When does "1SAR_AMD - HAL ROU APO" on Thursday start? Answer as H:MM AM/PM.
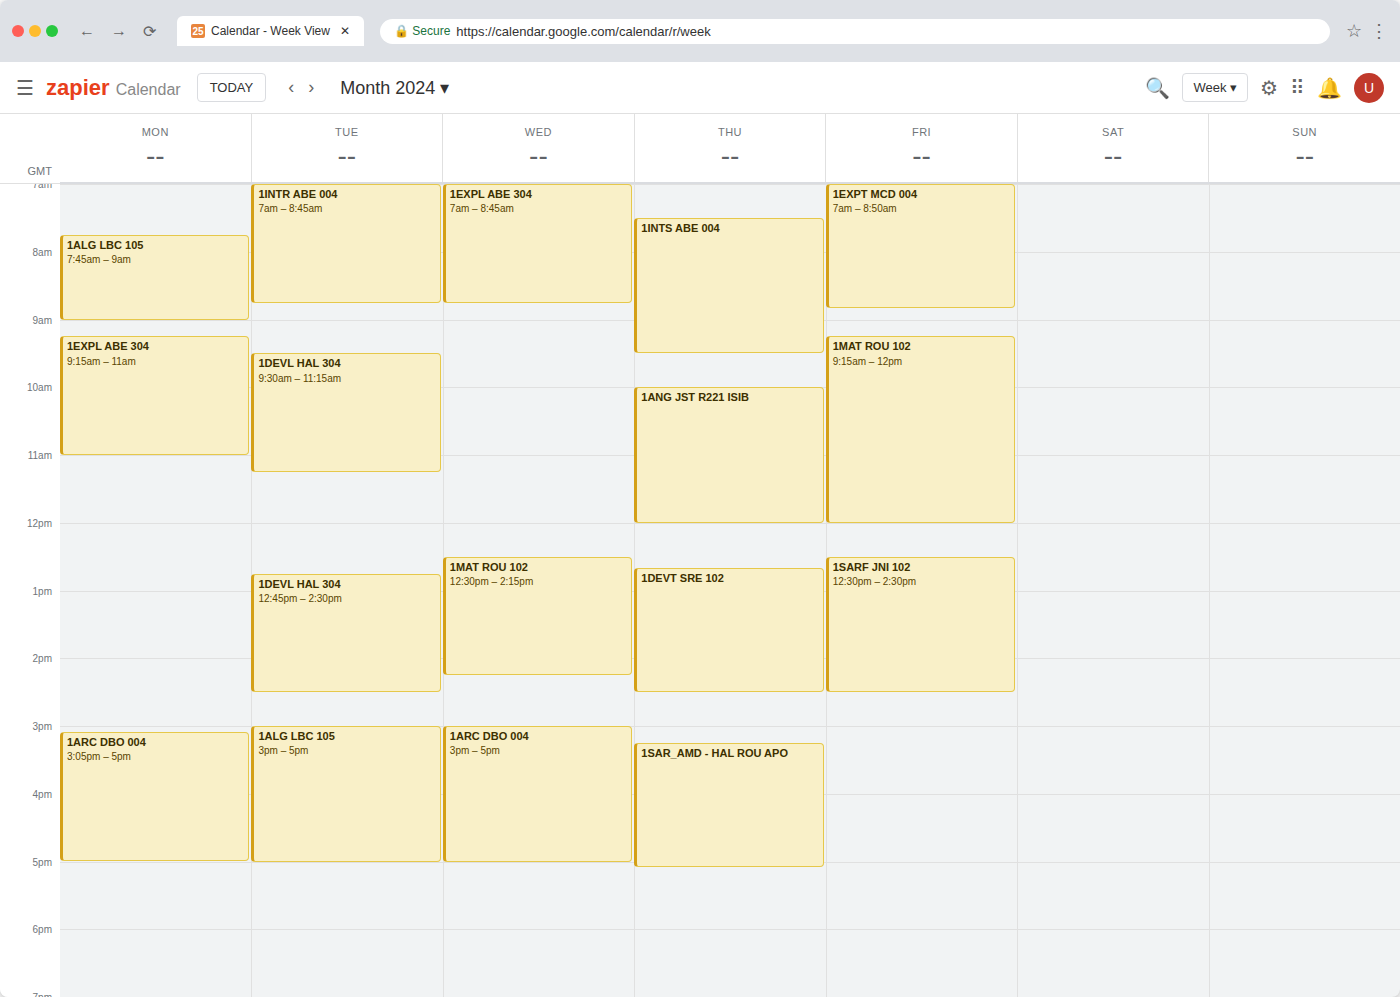
3:15 PM